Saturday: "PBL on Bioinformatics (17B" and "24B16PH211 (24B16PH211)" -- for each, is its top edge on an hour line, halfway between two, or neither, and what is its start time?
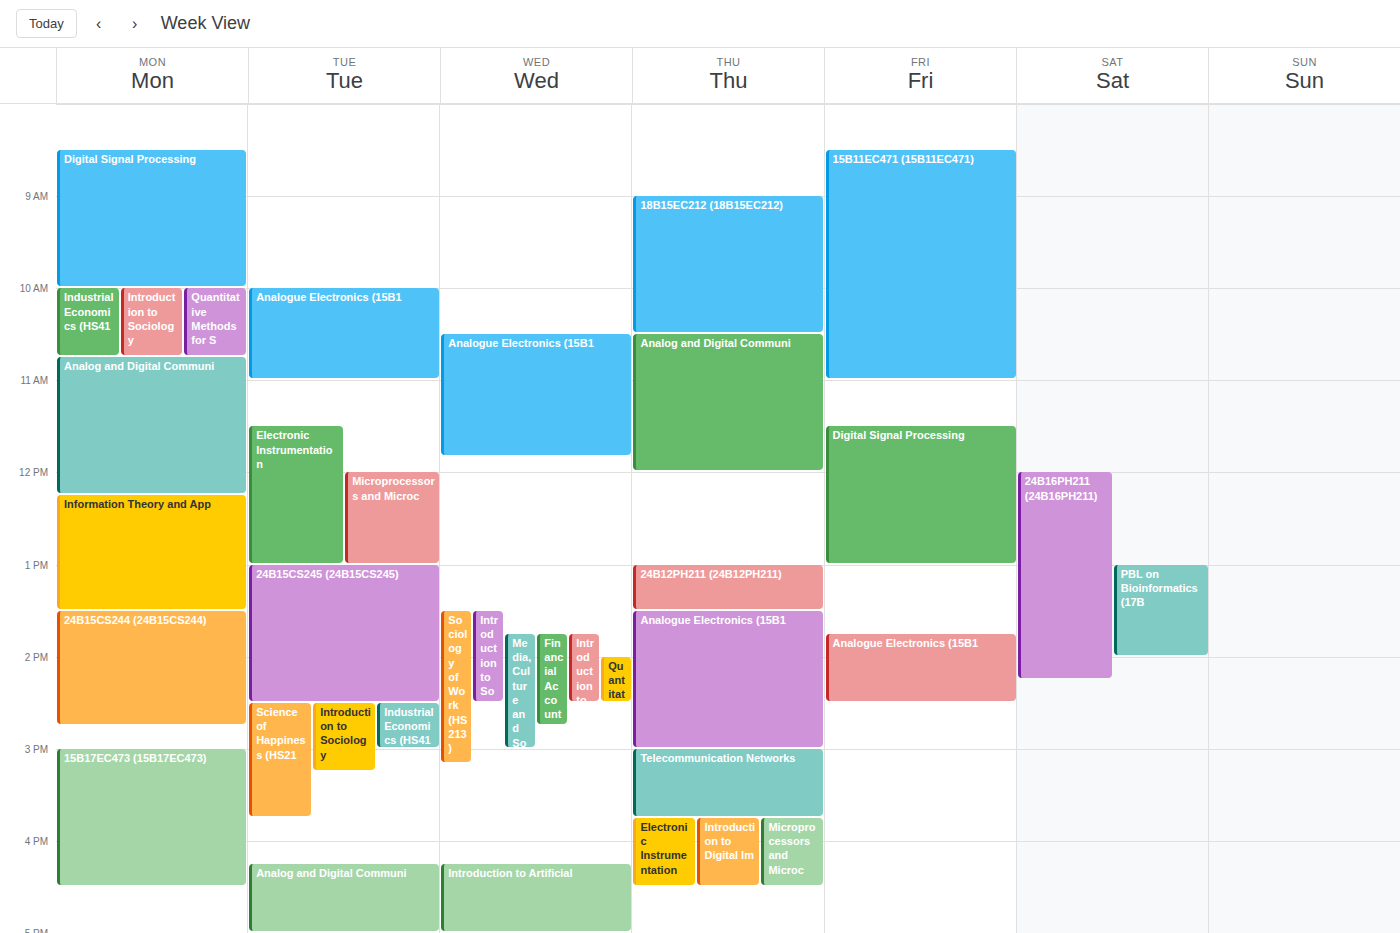
"PBL on Bioinformatics (17B": 1:00 PM, exactly on the 1 PM line. "24B16PH211 (24B16PH211)": 12:00 PM, exactly on the 12 PM line.